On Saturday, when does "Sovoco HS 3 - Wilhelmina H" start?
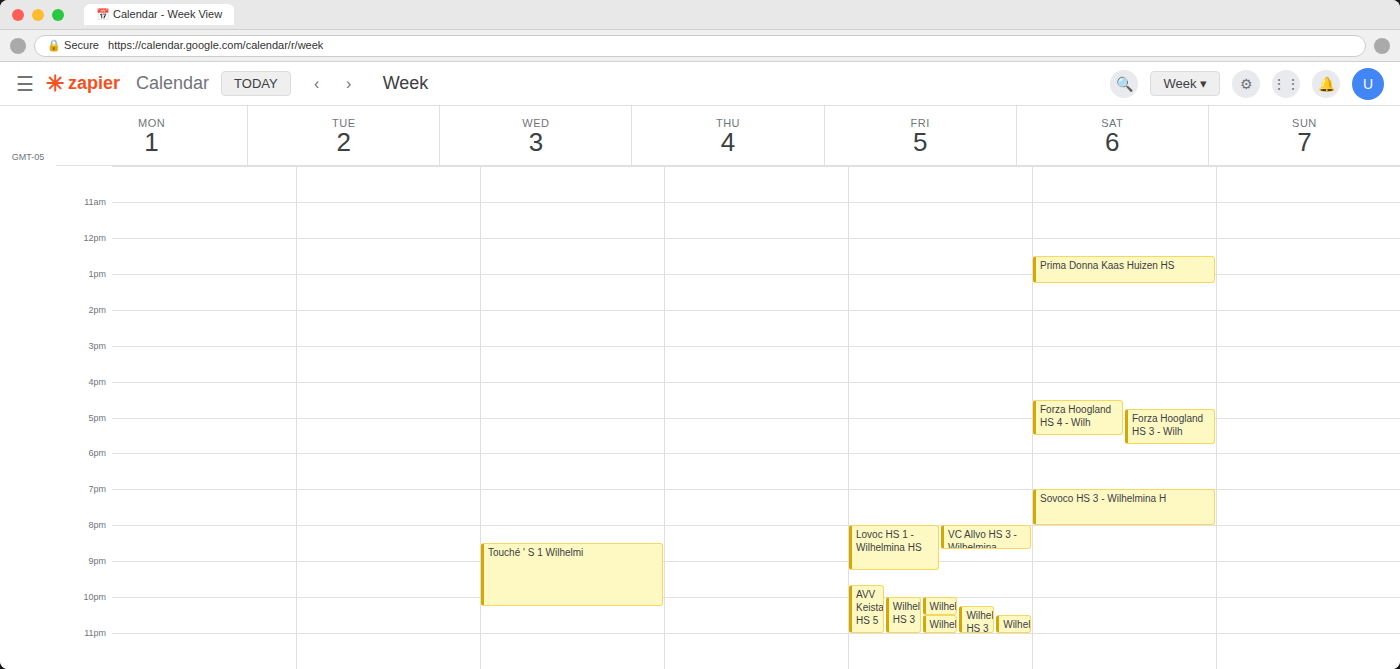
7:00 PM